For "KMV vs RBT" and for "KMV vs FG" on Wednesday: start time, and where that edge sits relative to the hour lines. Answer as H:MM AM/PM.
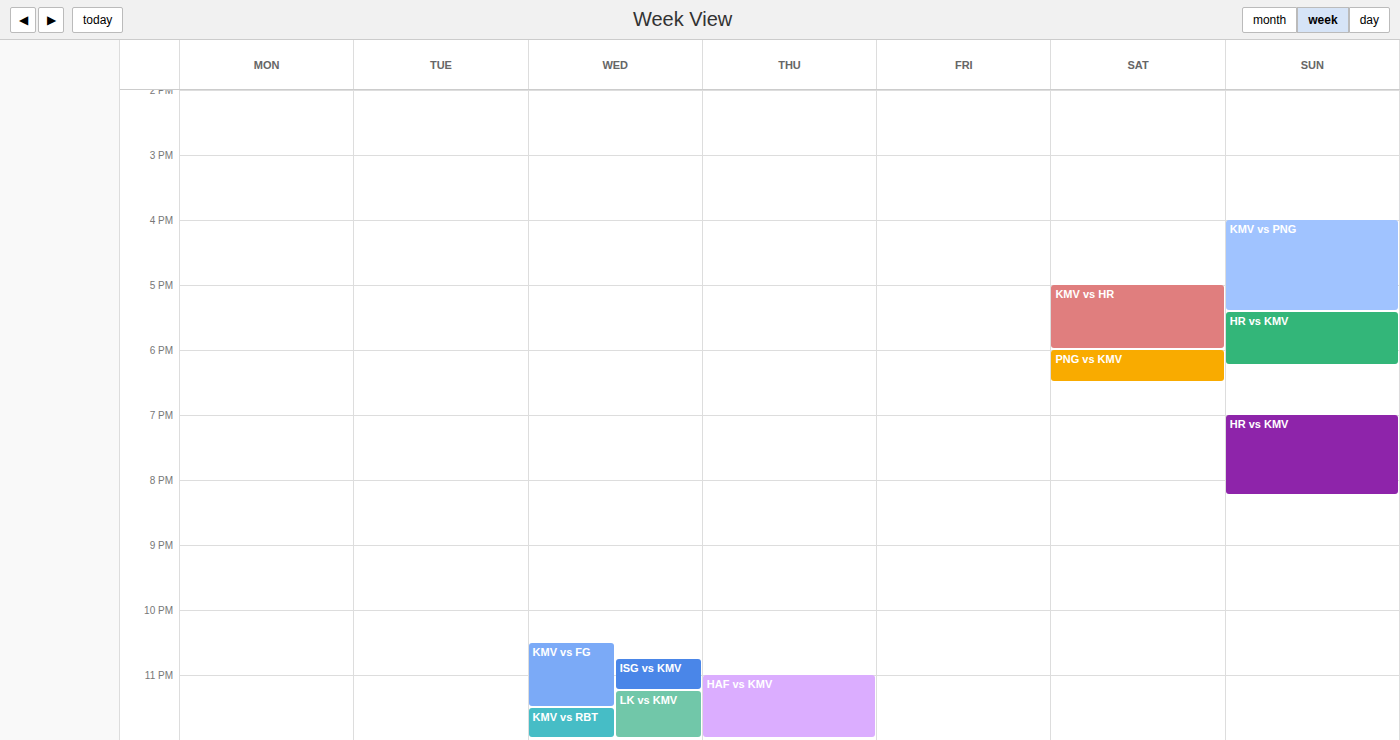
"KMV vs RBT": 11:30 PM, halfway between the 11 PM and 12 AM lines. "KMV vs FG": 10:30 PM, halfway between the 10 PM and 11 PM lines.